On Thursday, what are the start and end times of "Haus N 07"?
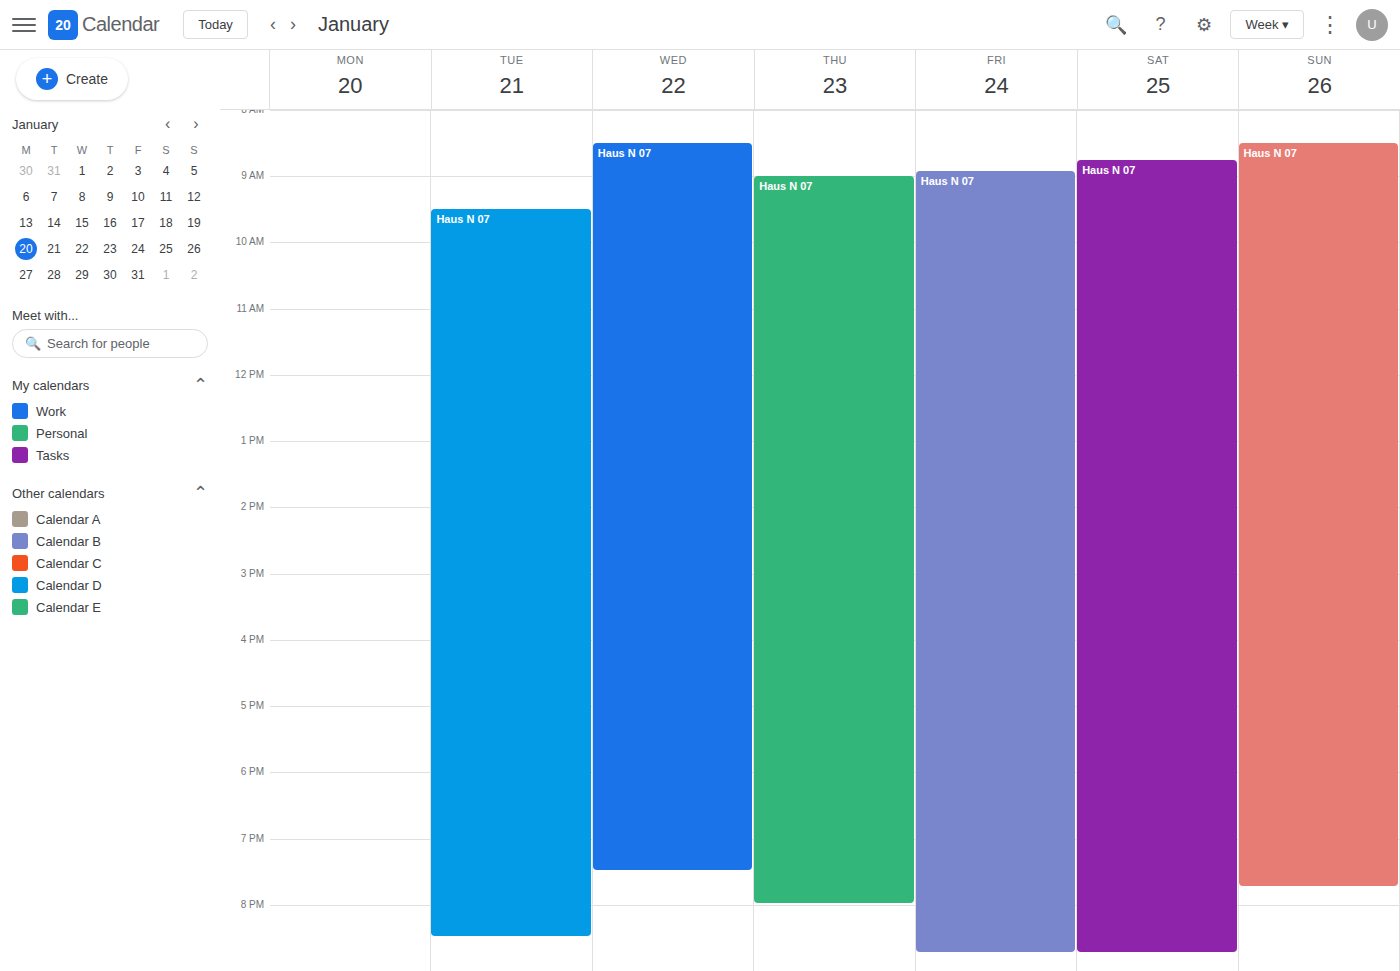
09:00 to 20:00